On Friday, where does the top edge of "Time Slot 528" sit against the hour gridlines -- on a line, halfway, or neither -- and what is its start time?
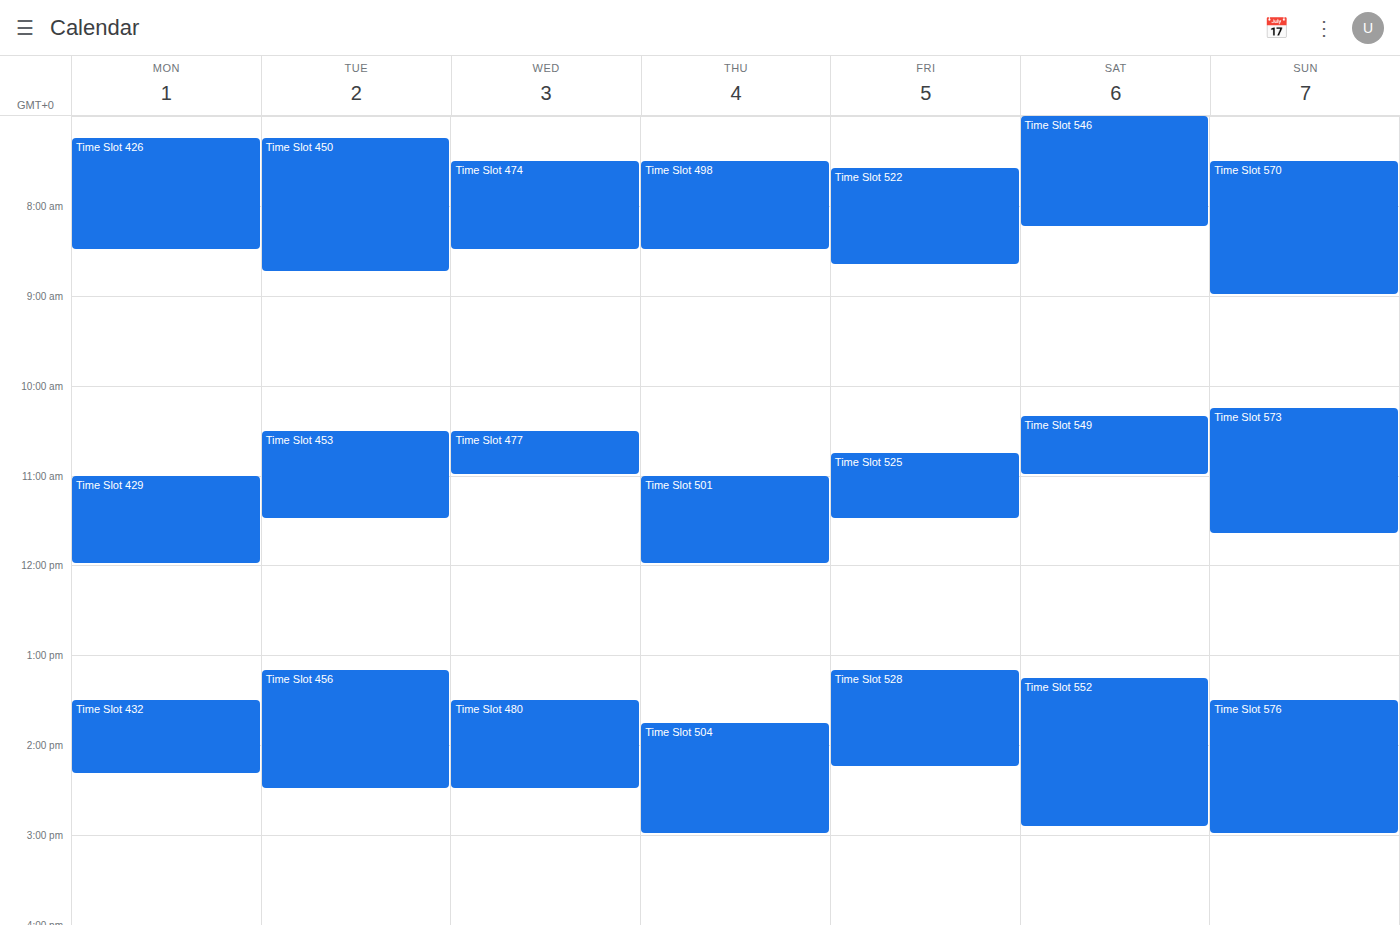
1:10 PM -- neither: 10 minutes below the 1 PM line and 50 minutes above the 2 PM line.